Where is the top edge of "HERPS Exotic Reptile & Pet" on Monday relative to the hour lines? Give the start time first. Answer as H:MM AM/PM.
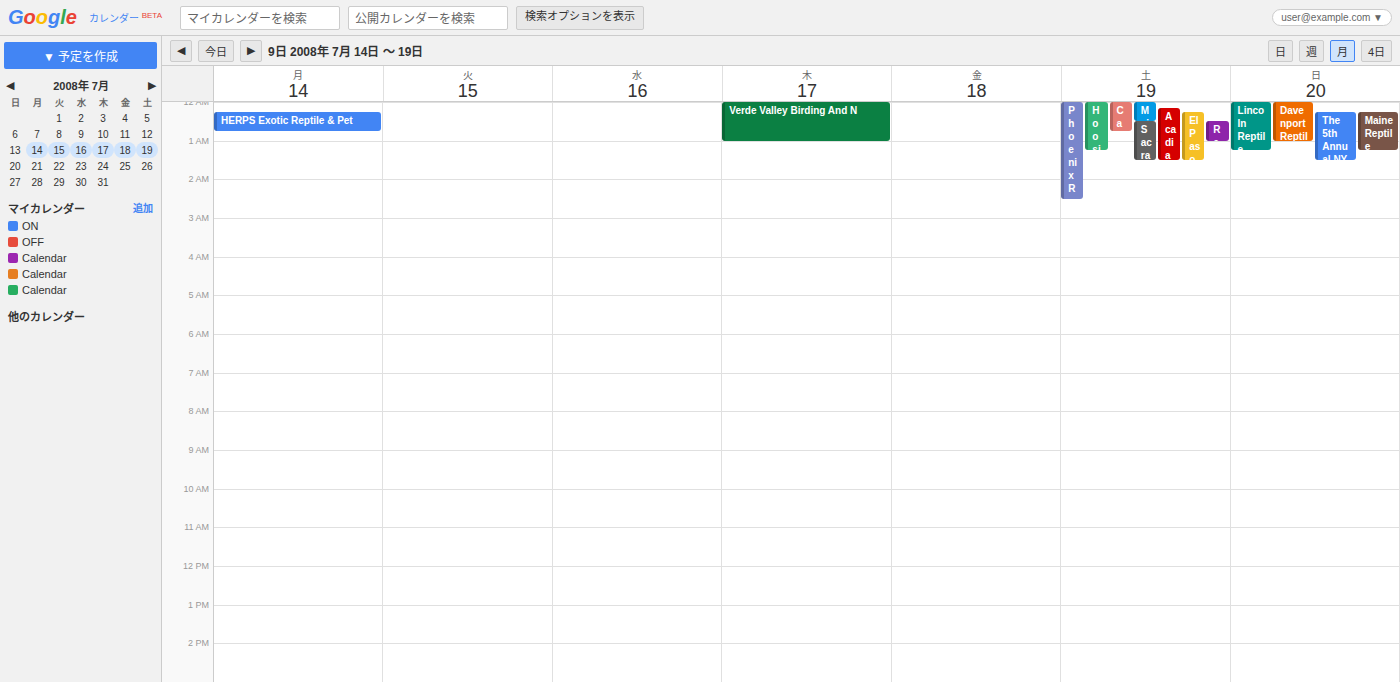
12:15 AM -- neither: a quarter of the way from the 12 AM line to the 1 AM line.